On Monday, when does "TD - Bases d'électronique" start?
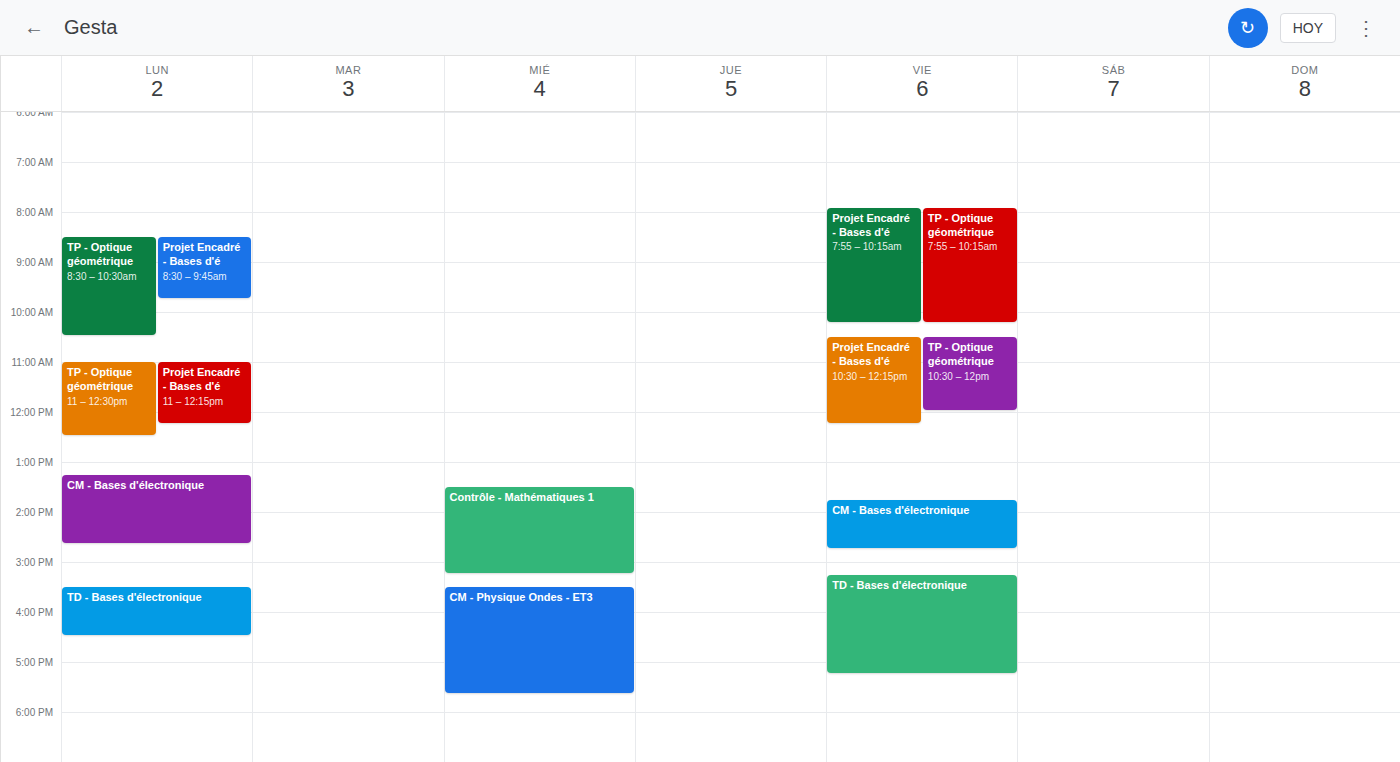
3:30 PM